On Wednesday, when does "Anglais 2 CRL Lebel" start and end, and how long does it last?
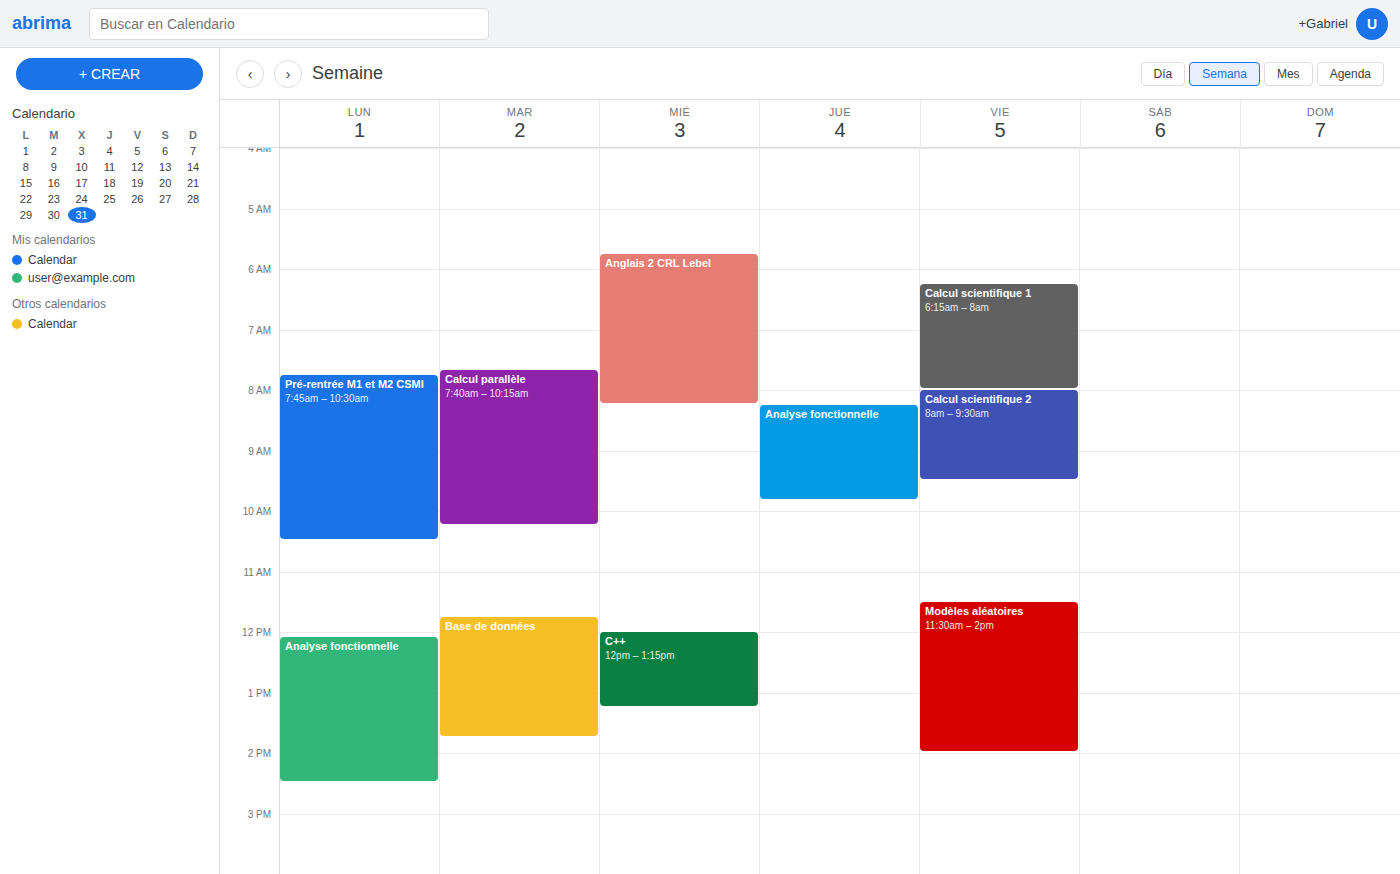
5:45 AM to 8:15 AM, 2 hours 30 minutes